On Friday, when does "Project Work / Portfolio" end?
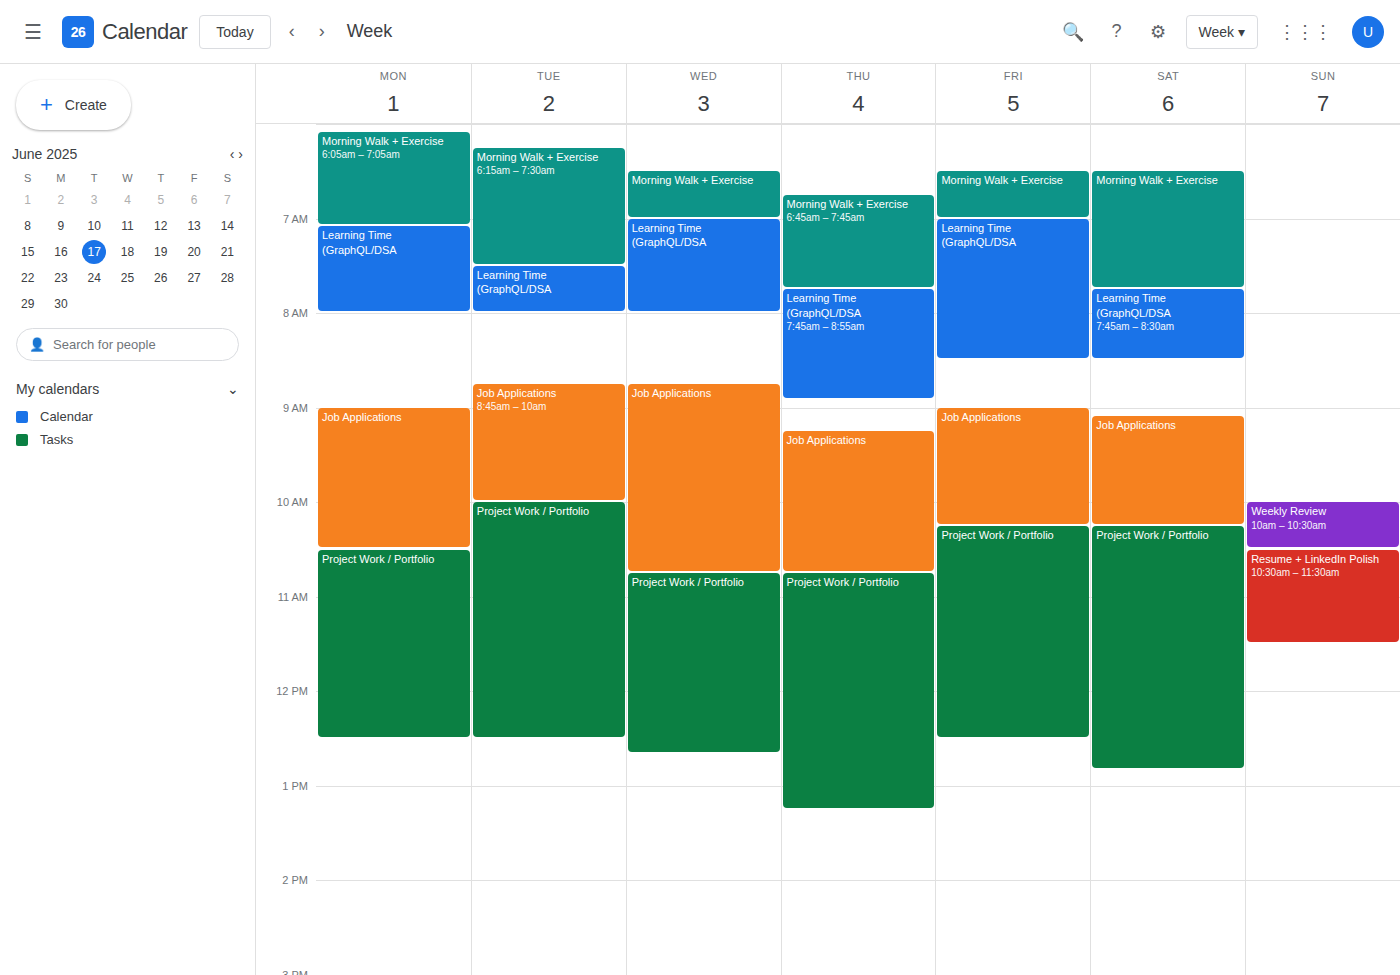
12:30 PM